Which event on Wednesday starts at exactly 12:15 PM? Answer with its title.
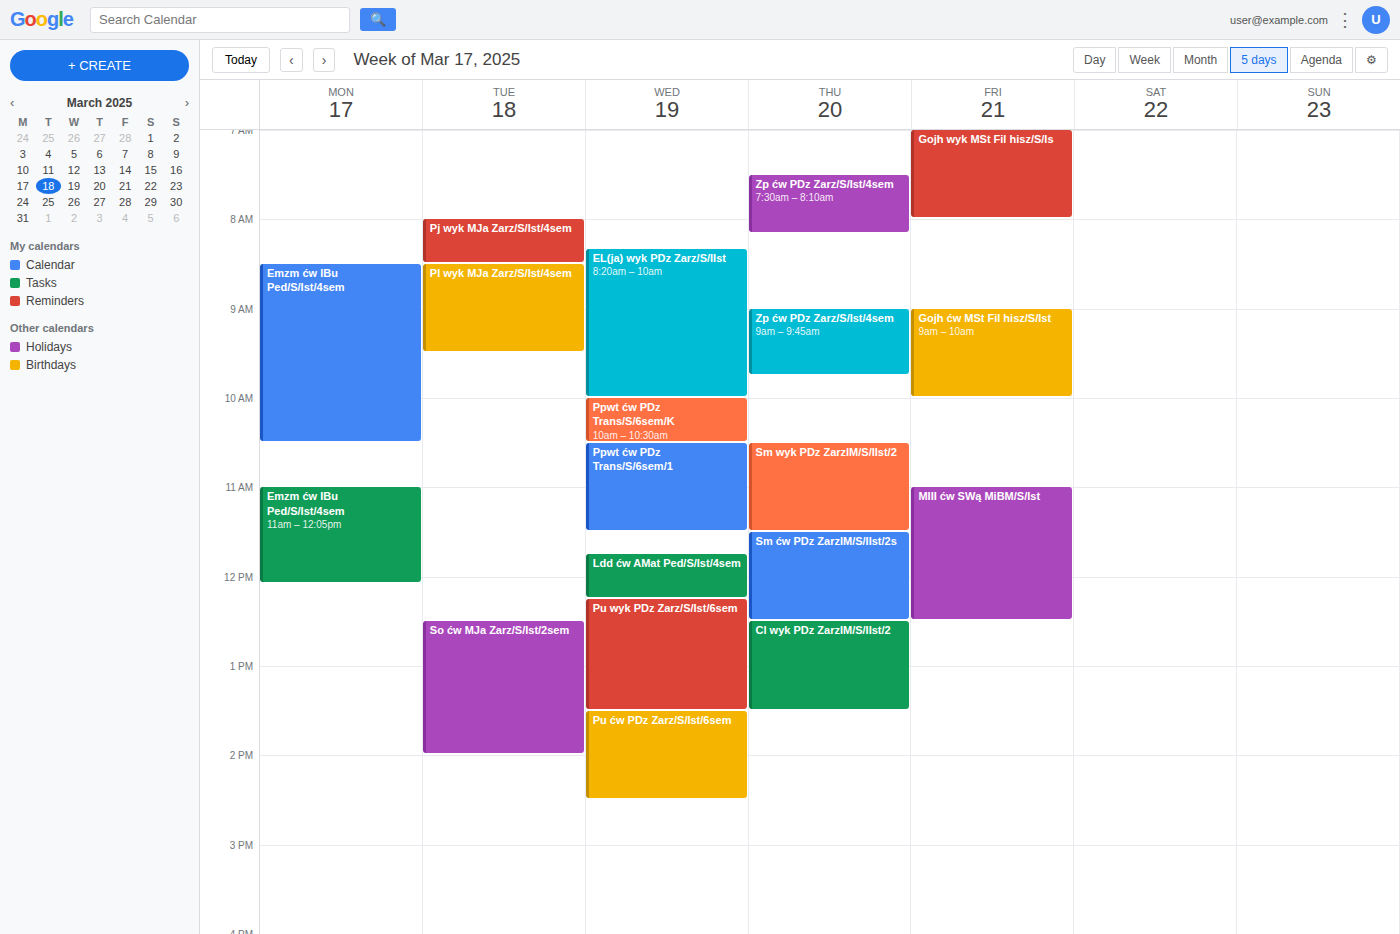
"Pu wyk PDz Zarz/S/Ist/6sem"